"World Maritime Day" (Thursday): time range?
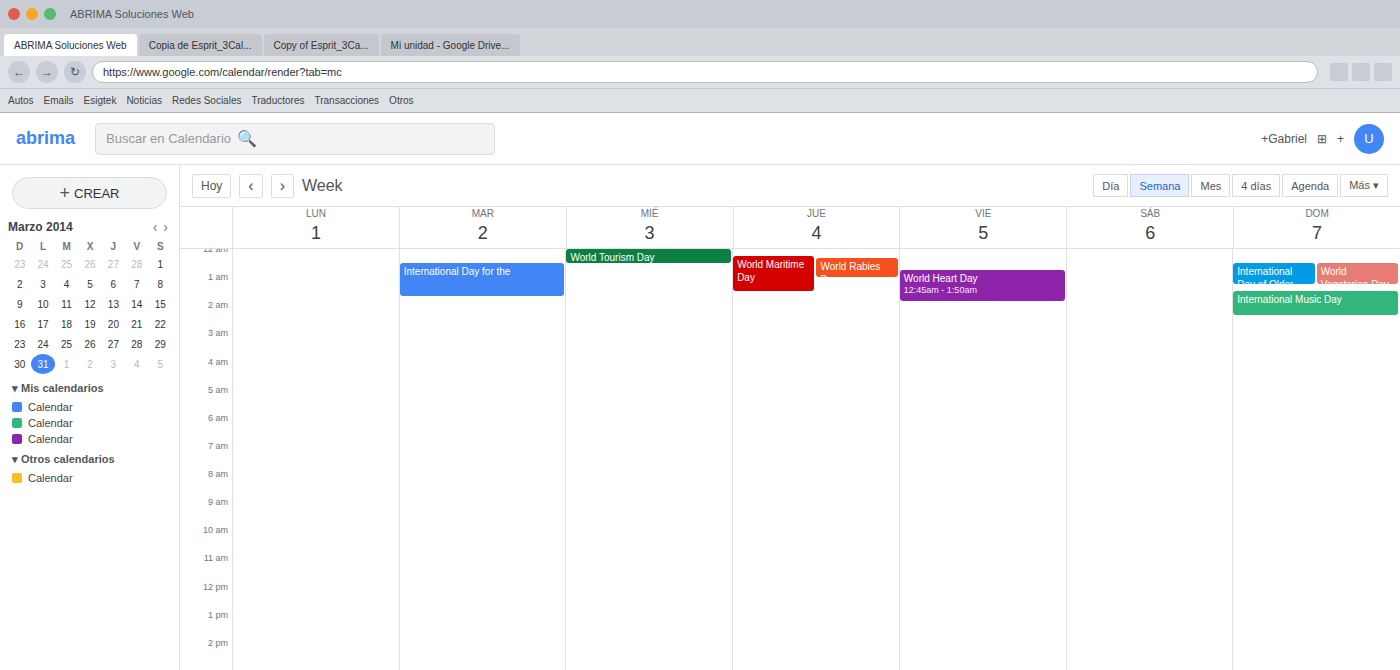
12:15 AM to 1:30 AM